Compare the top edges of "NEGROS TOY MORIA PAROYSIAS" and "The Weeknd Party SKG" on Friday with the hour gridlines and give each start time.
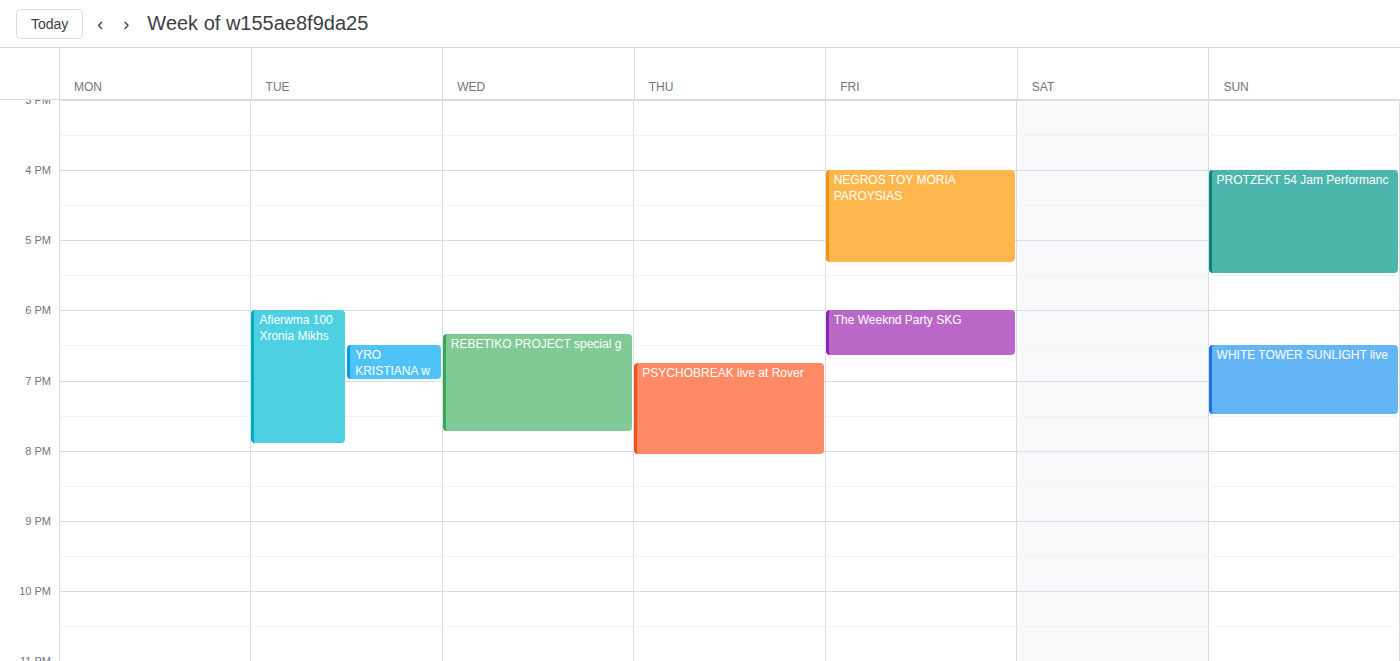
"NEGROS TOY MORIA PAROYSIAS": 4:00 PM, exactly on the 4 PM line. "The Weeknd Party SKG": 6:00 PM, exactly on the 6 PM line.